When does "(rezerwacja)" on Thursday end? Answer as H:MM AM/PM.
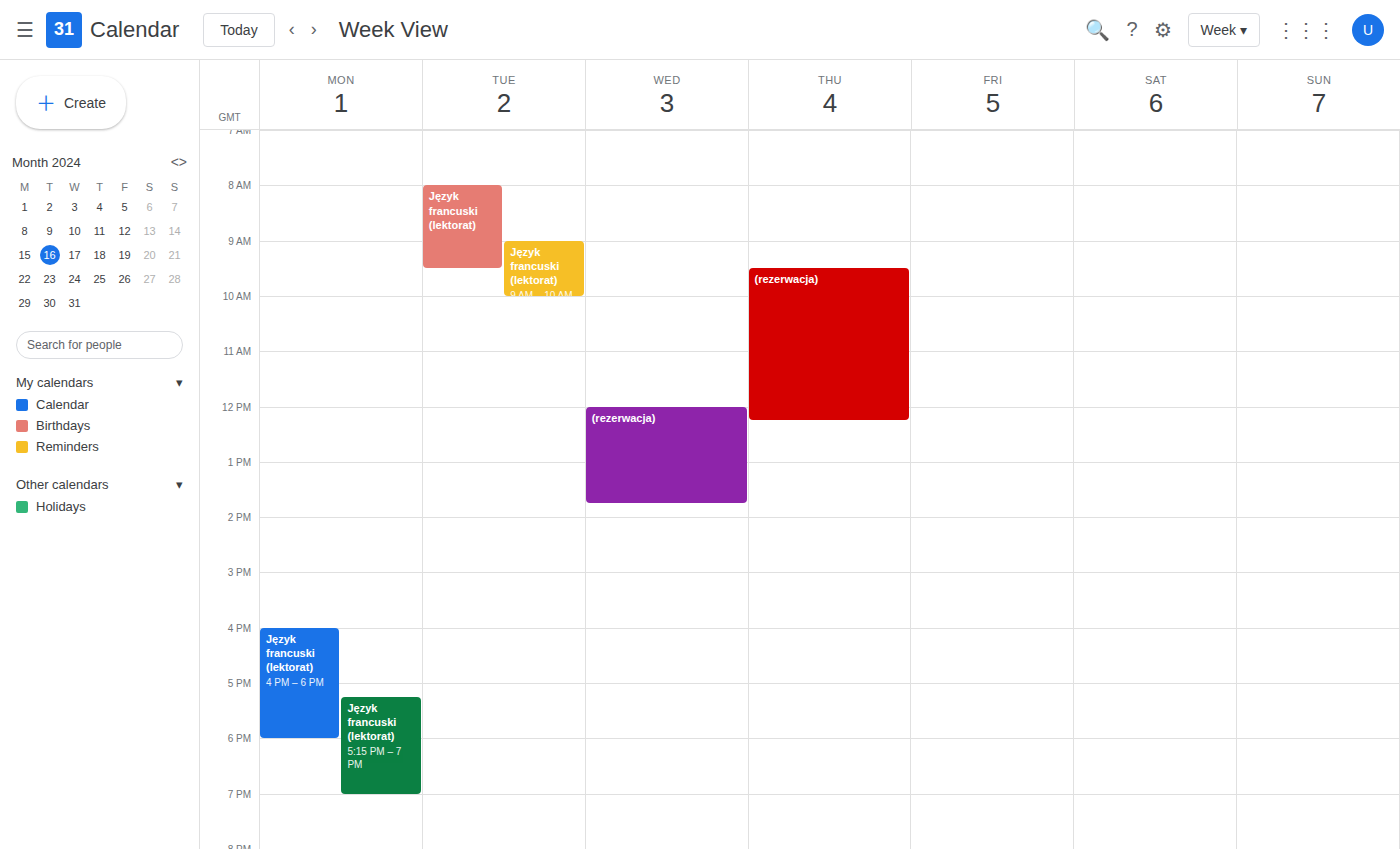
12:15 PM